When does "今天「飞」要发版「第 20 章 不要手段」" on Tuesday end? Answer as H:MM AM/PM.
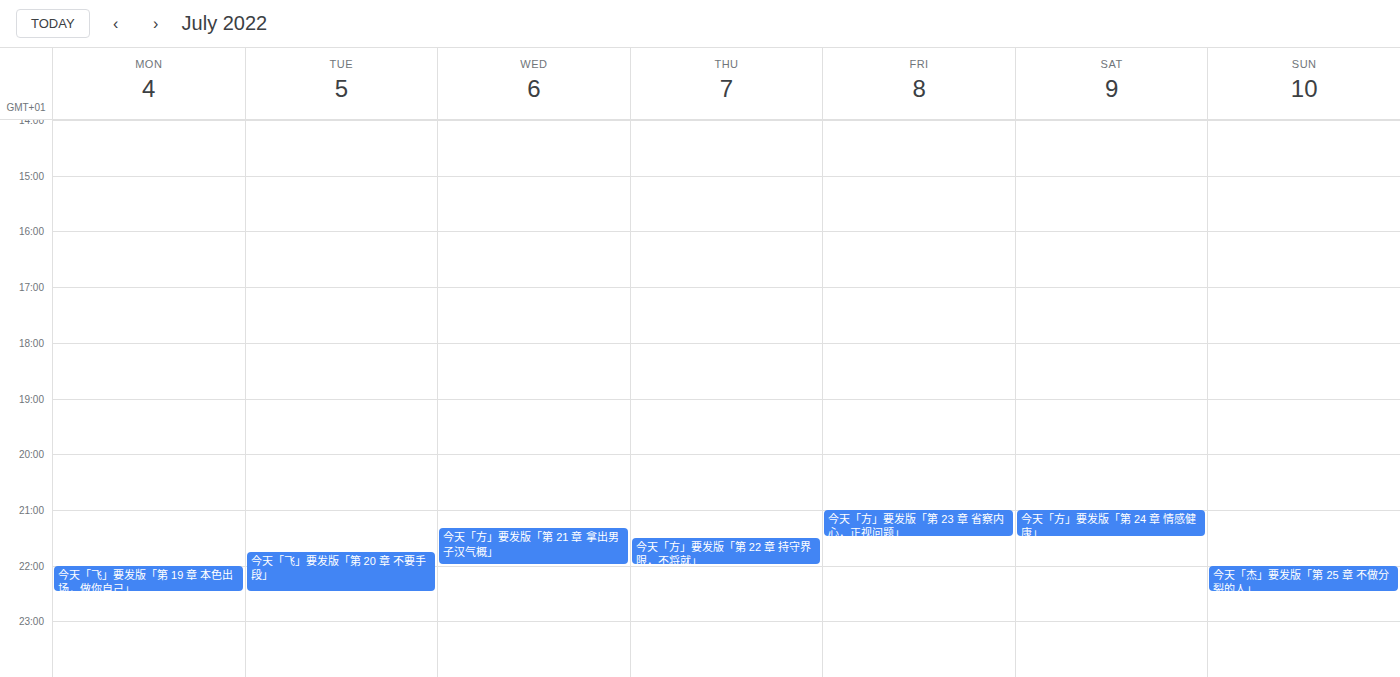
10:30 PM